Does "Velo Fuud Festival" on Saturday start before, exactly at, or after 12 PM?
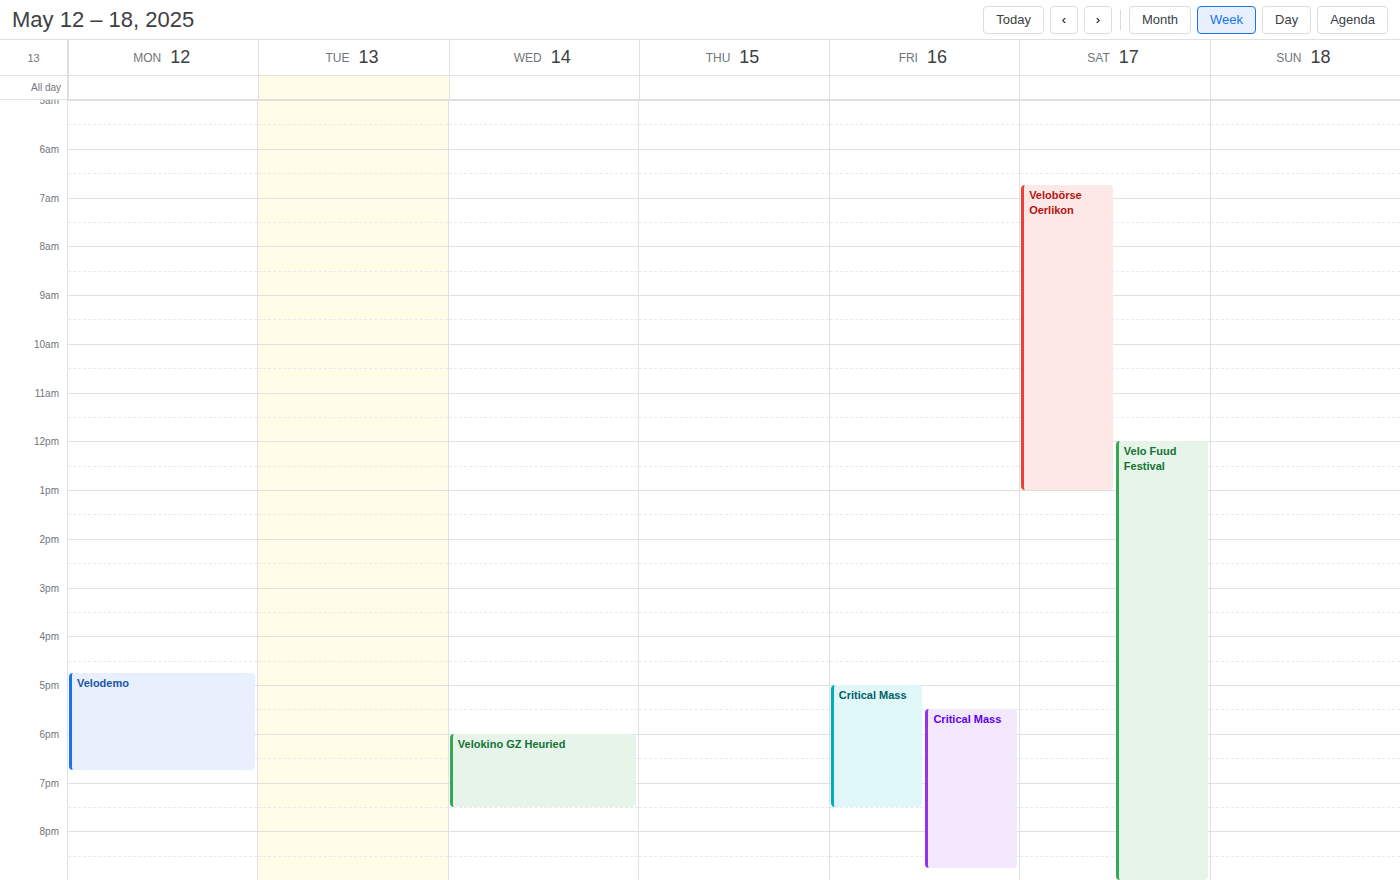
12:00 PM -- exactly at 12 PM, on the 12 PM line.